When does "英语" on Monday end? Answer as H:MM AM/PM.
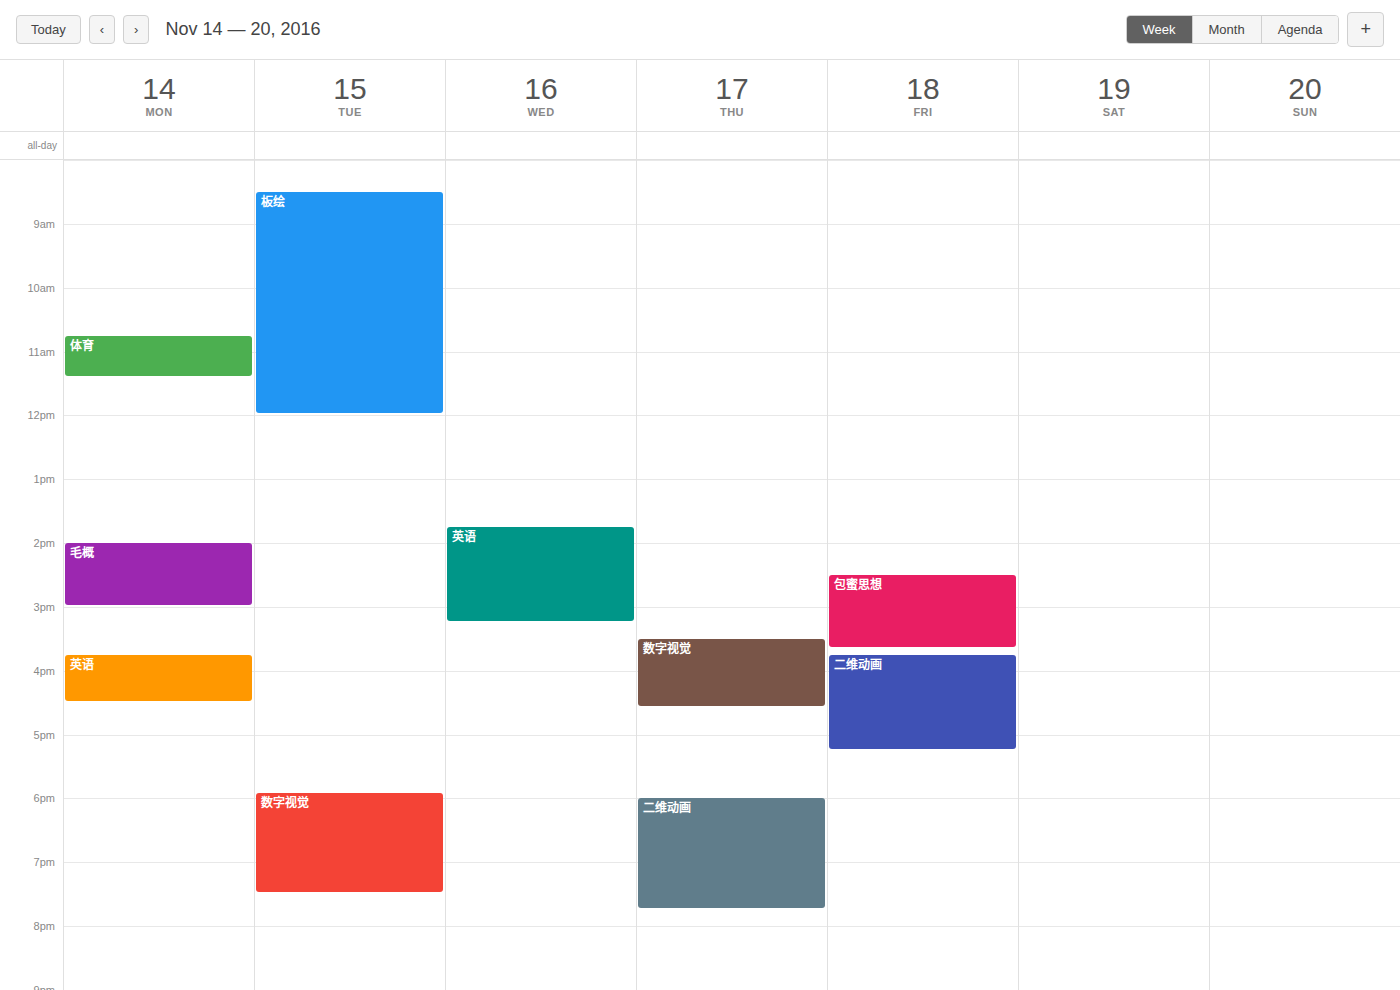
4:30 PM